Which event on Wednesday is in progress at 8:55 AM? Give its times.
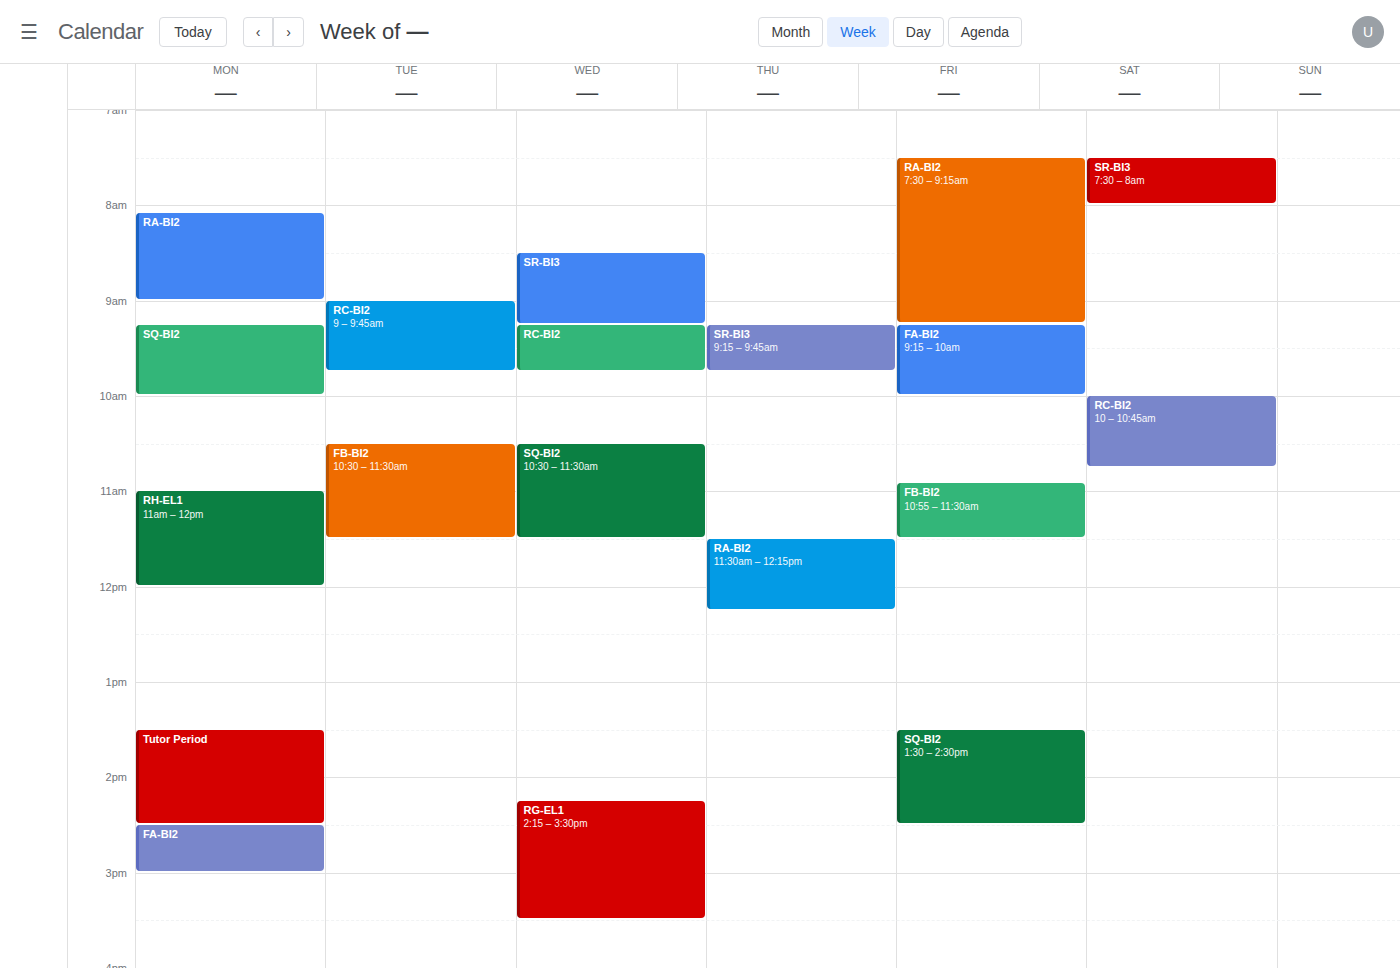
"SR-BI3", 8:30 AM to 9:15 AM